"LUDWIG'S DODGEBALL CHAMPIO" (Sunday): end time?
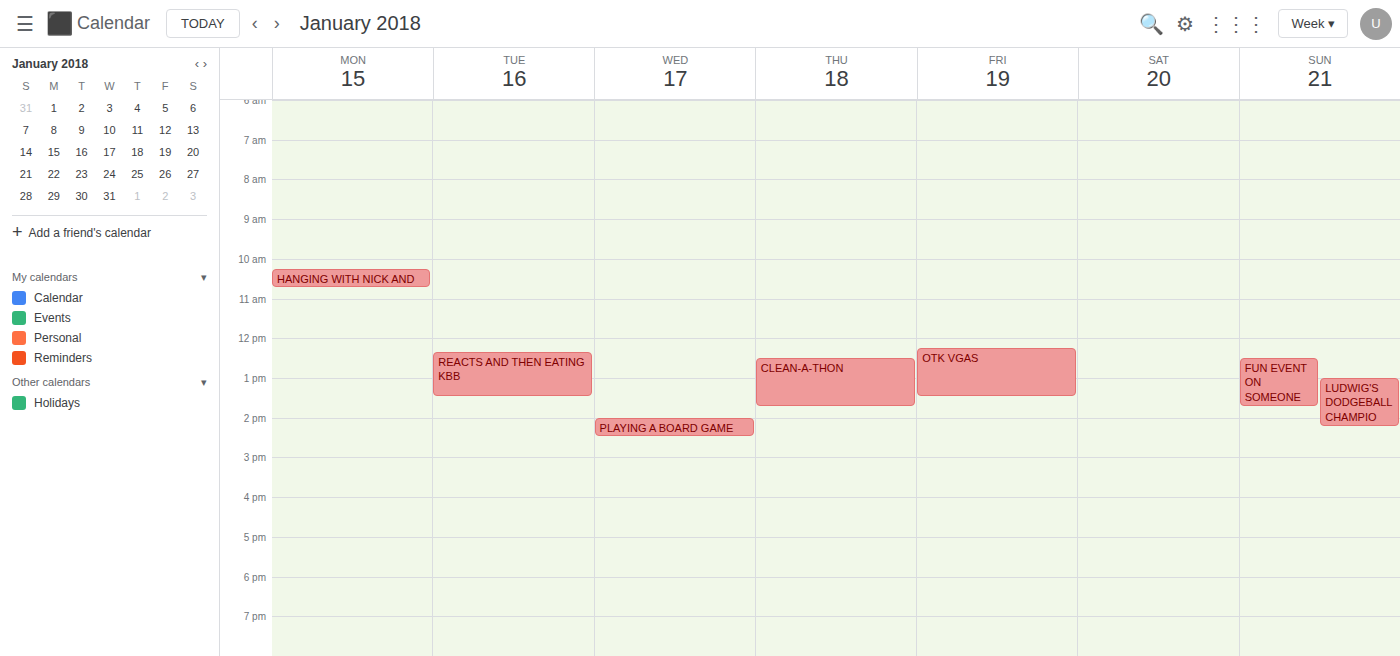
2:15 PM